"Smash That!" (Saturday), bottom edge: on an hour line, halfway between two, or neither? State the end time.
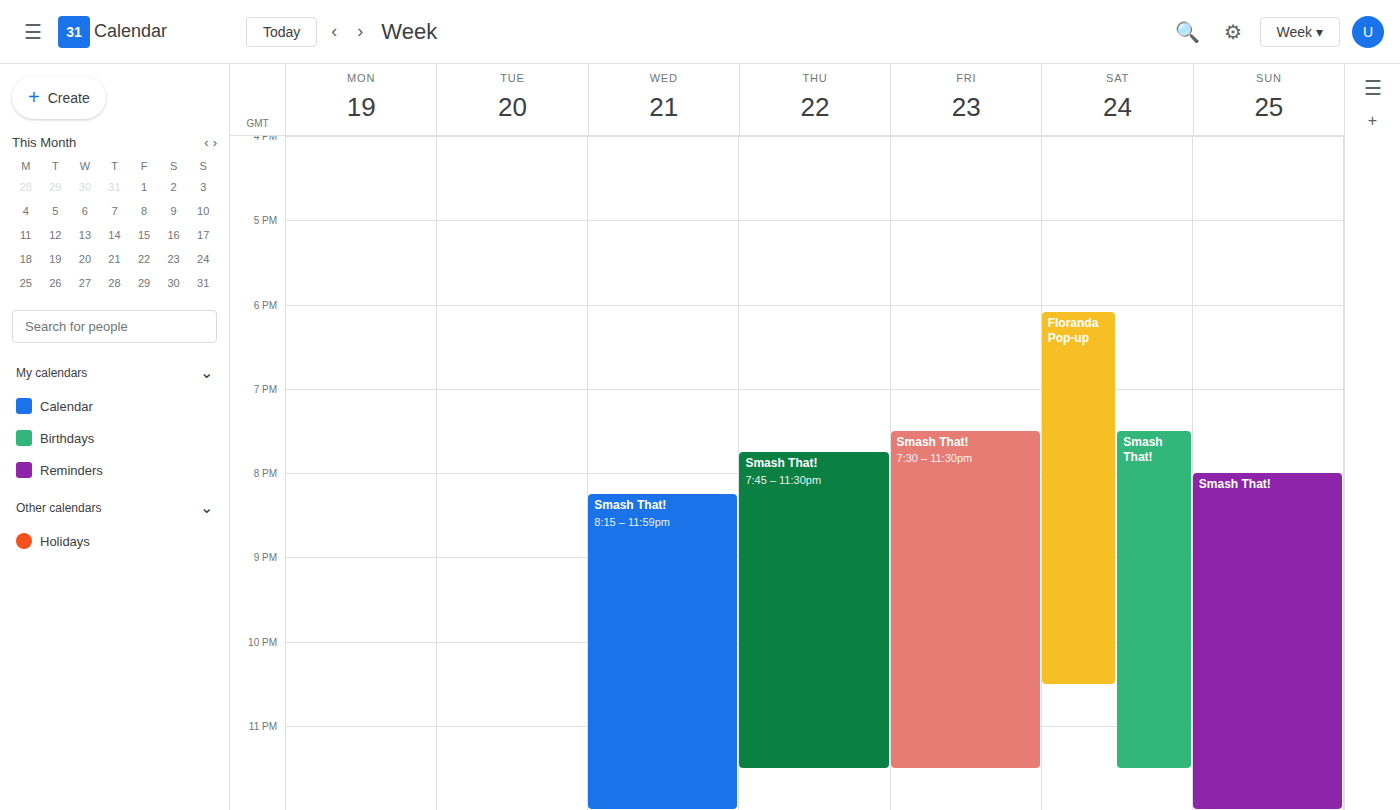
11:30 PM -- halfway between the 11 PM and 12 AM lines.